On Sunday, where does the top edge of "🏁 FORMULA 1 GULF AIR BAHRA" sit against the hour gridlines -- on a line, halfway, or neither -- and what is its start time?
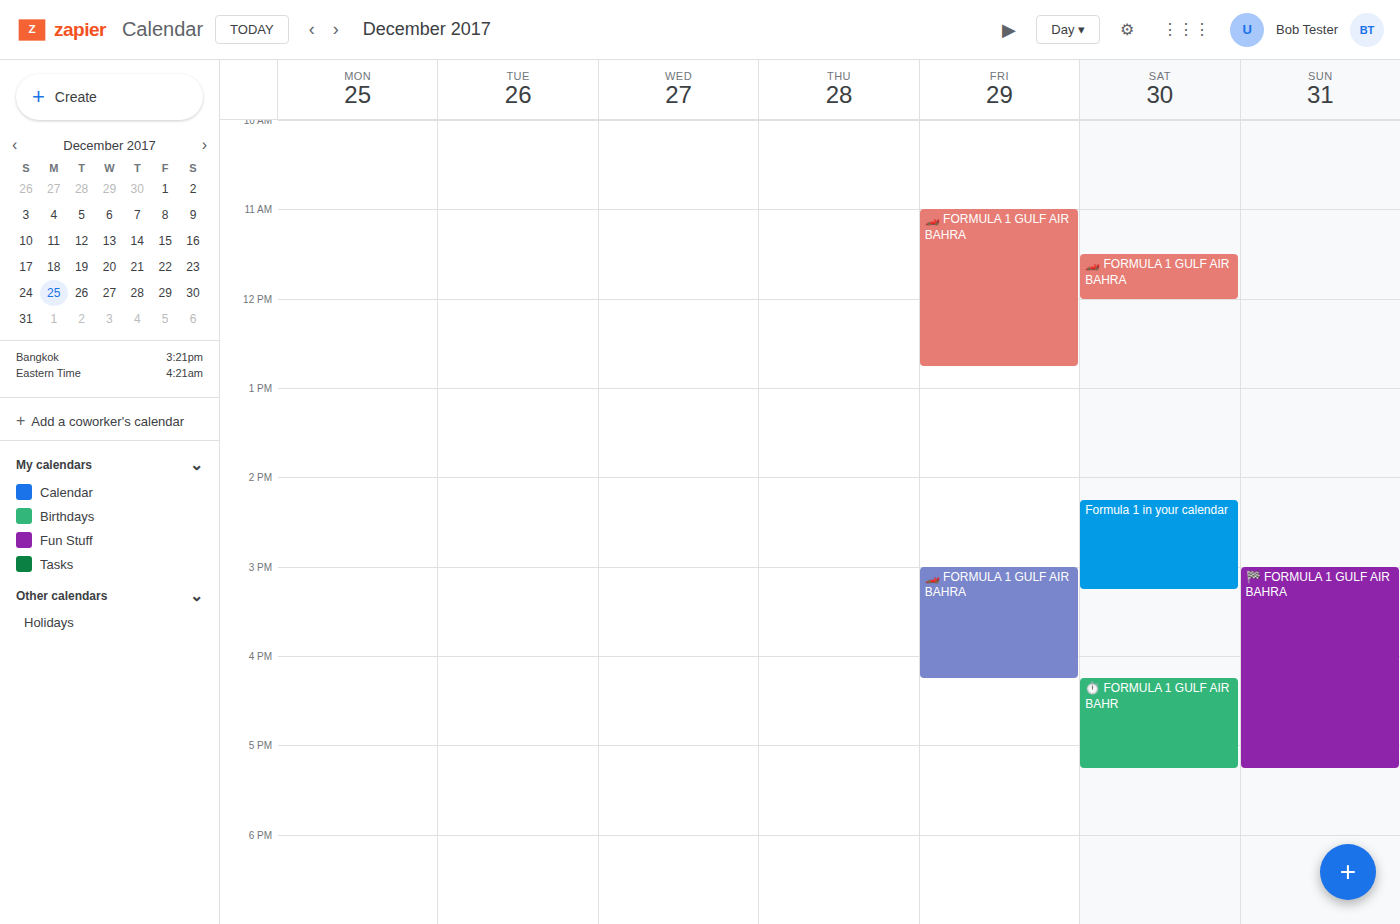
3:00 PM -- exactly on the 3 PM line.